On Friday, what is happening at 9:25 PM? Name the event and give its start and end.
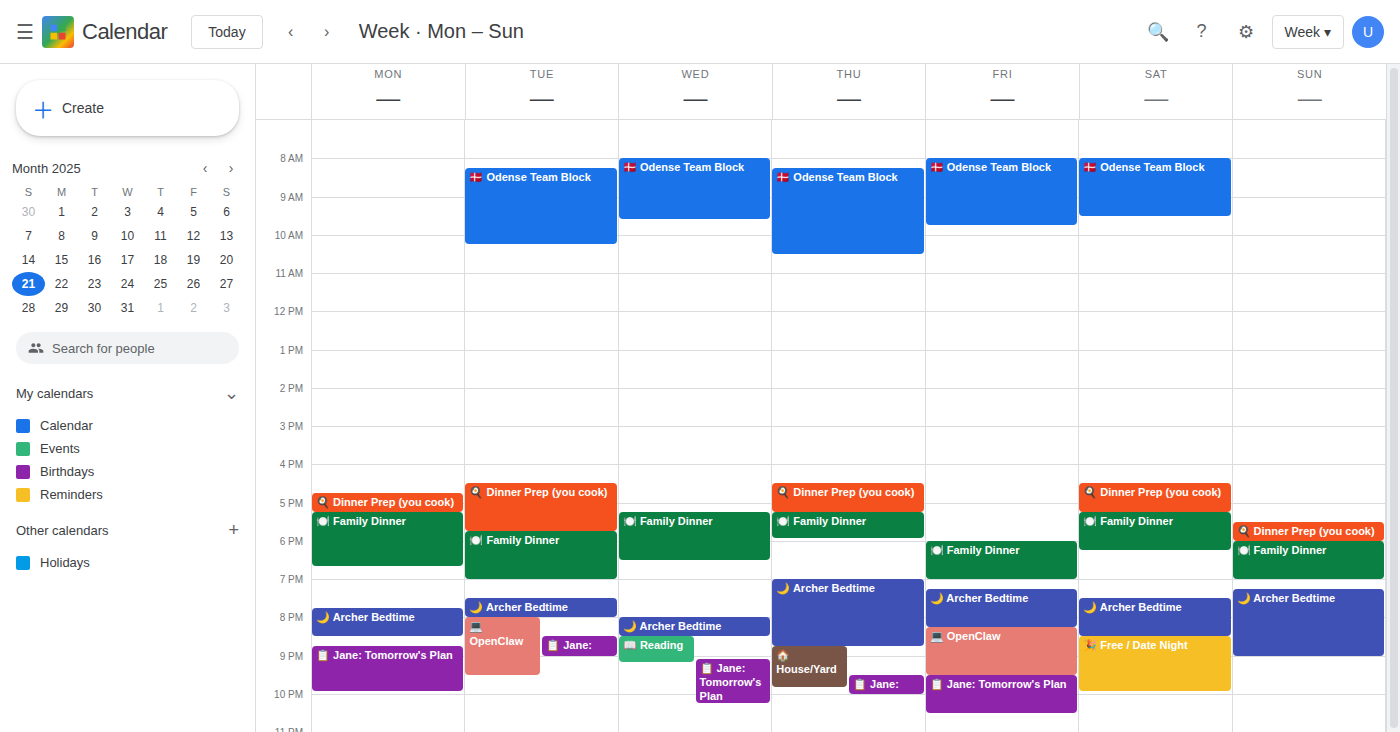
"💻 OpenClaw", 8:15 PM to 9:30 PM